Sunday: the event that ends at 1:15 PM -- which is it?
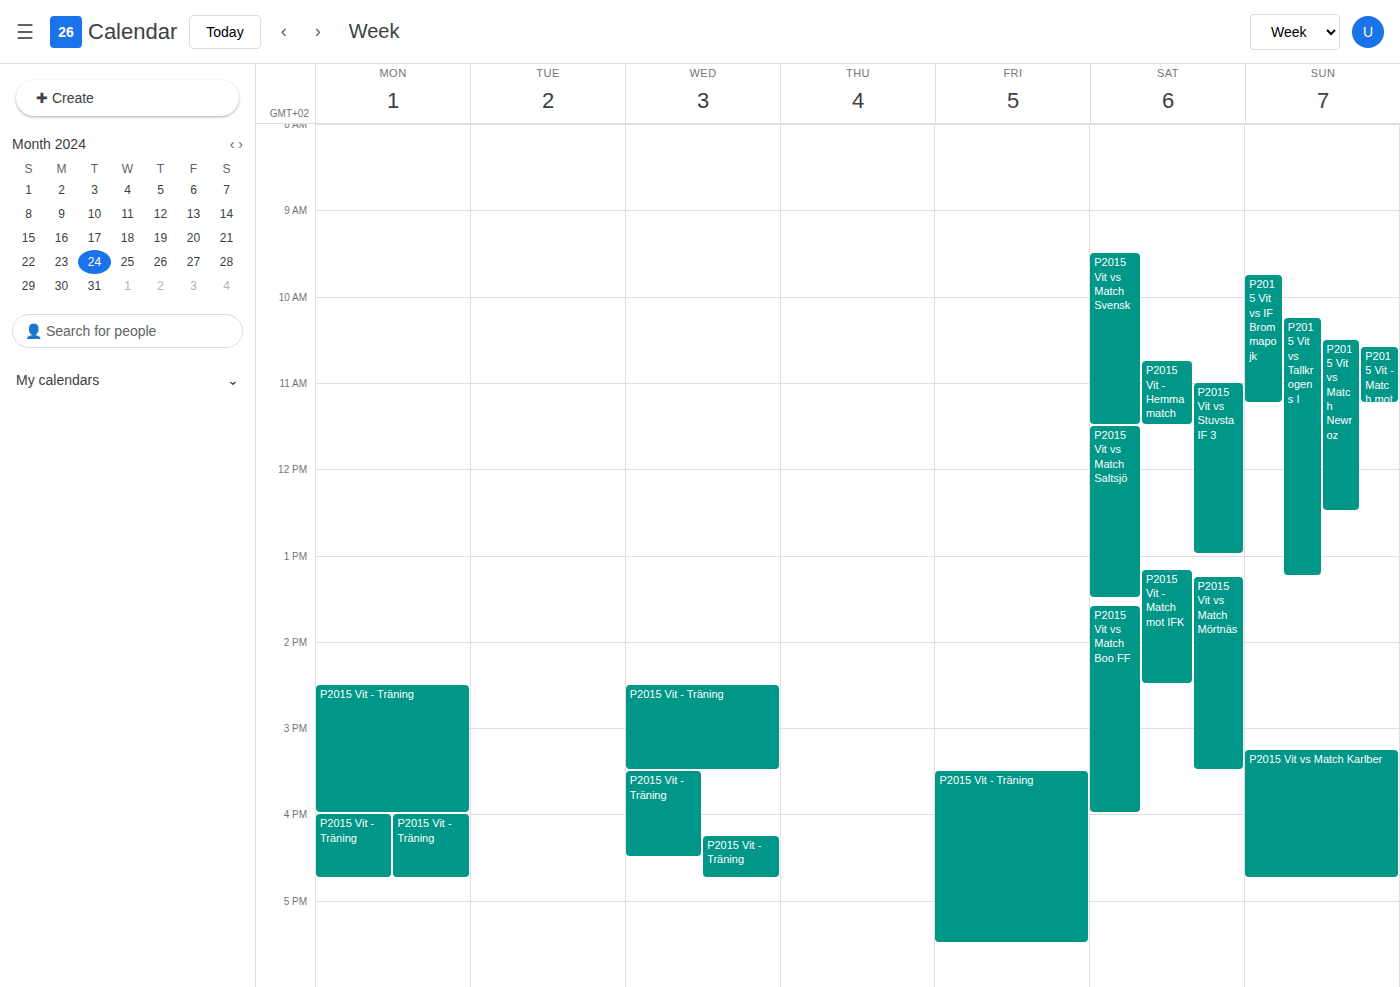
"P2015 Vit vs Tallkrogens I"